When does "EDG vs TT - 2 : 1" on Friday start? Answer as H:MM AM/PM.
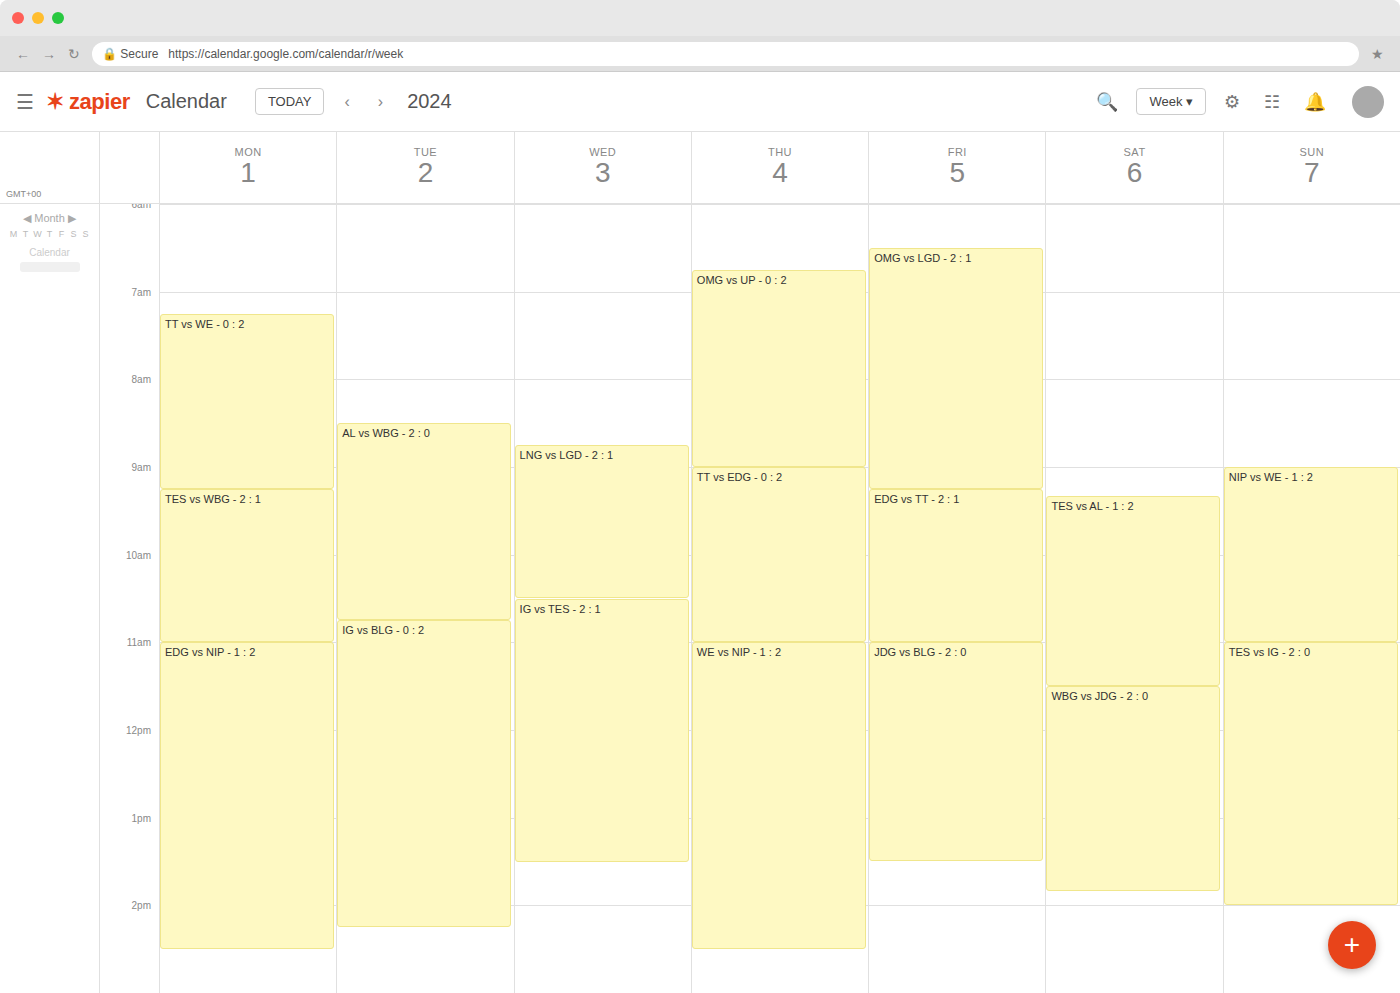
9:15 AM